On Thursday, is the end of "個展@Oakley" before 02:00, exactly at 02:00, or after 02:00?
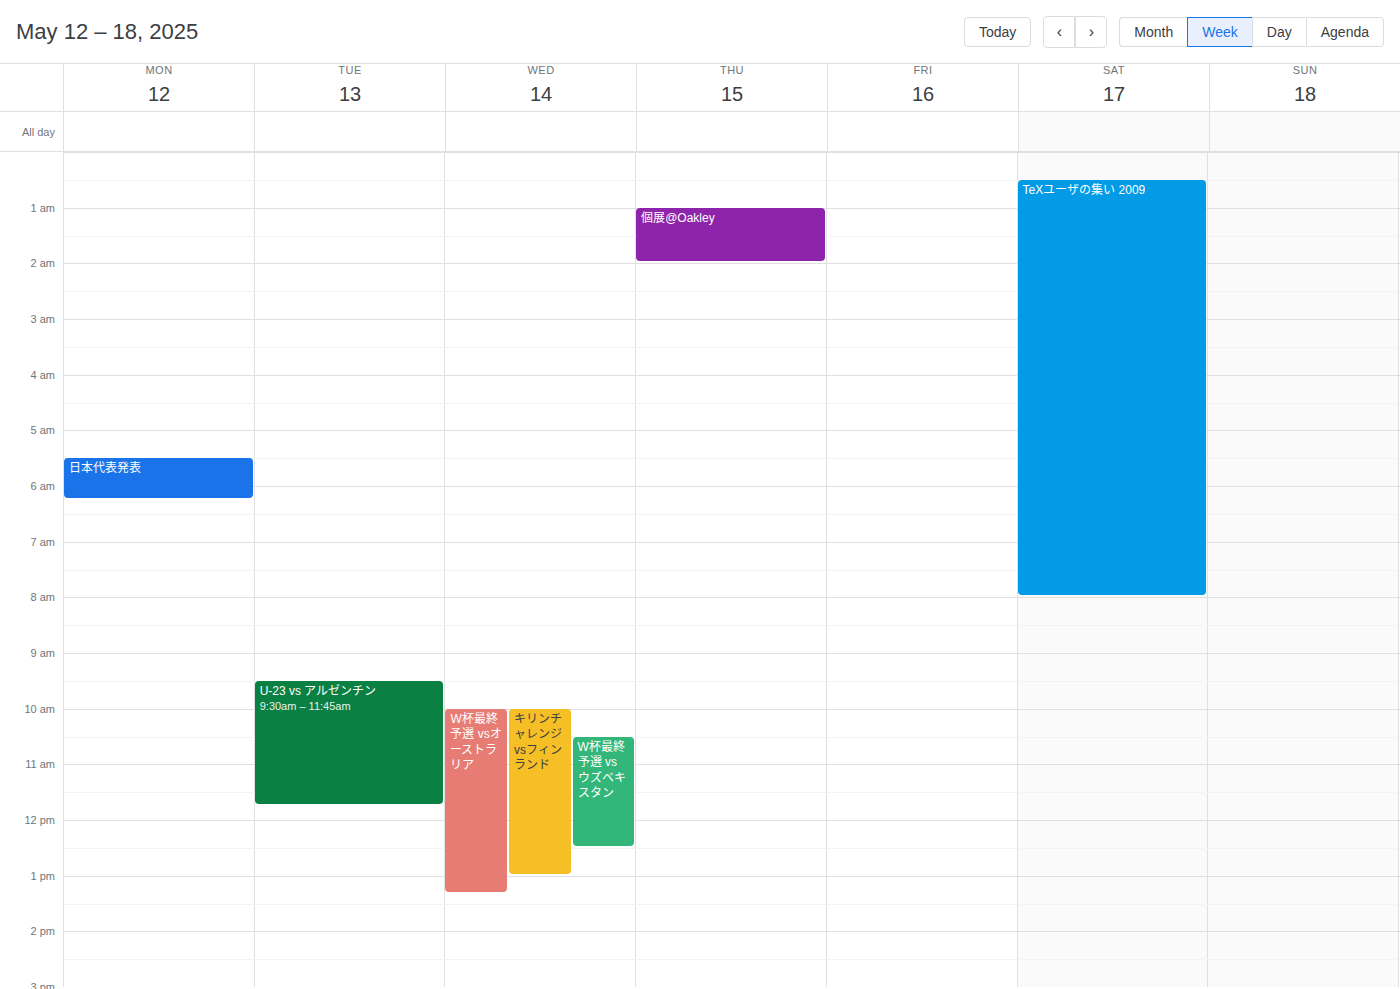
02:00 -- exactly at 02:00, on the 02:00 line.